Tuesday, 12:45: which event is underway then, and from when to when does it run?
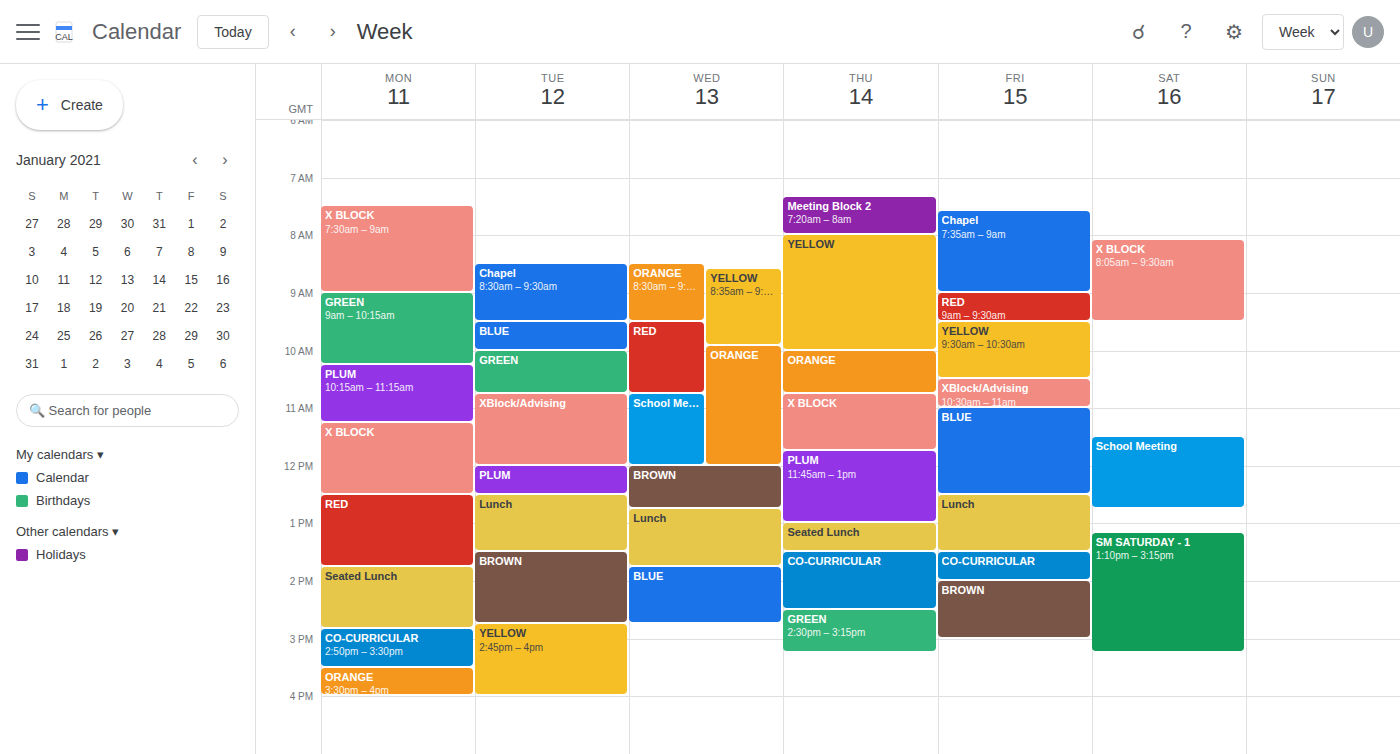
"Lunch", 12:30 to 13:30